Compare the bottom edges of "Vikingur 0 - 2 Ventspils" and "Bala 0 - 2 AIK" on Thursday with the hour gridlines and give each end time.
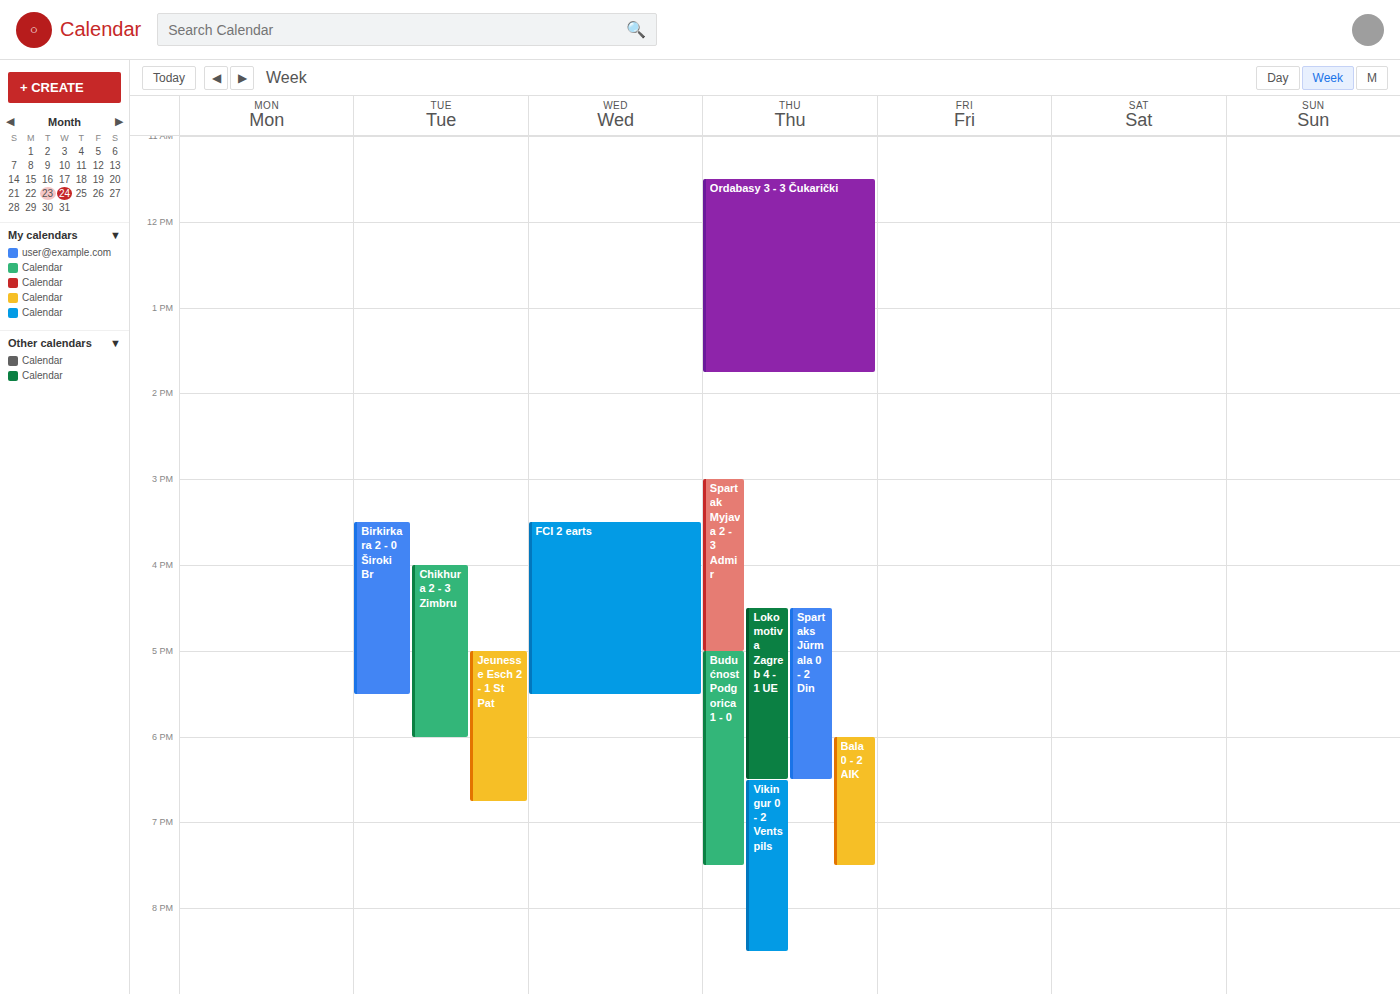
"Vikingur 0 - 2 Ventspils": 8:30 PM, halfway between the 8 PM and 9 PM lines. "Bala 0 - 2 AIK": 7:30 PM, halfway between the 7 PM and 8 PM lines.